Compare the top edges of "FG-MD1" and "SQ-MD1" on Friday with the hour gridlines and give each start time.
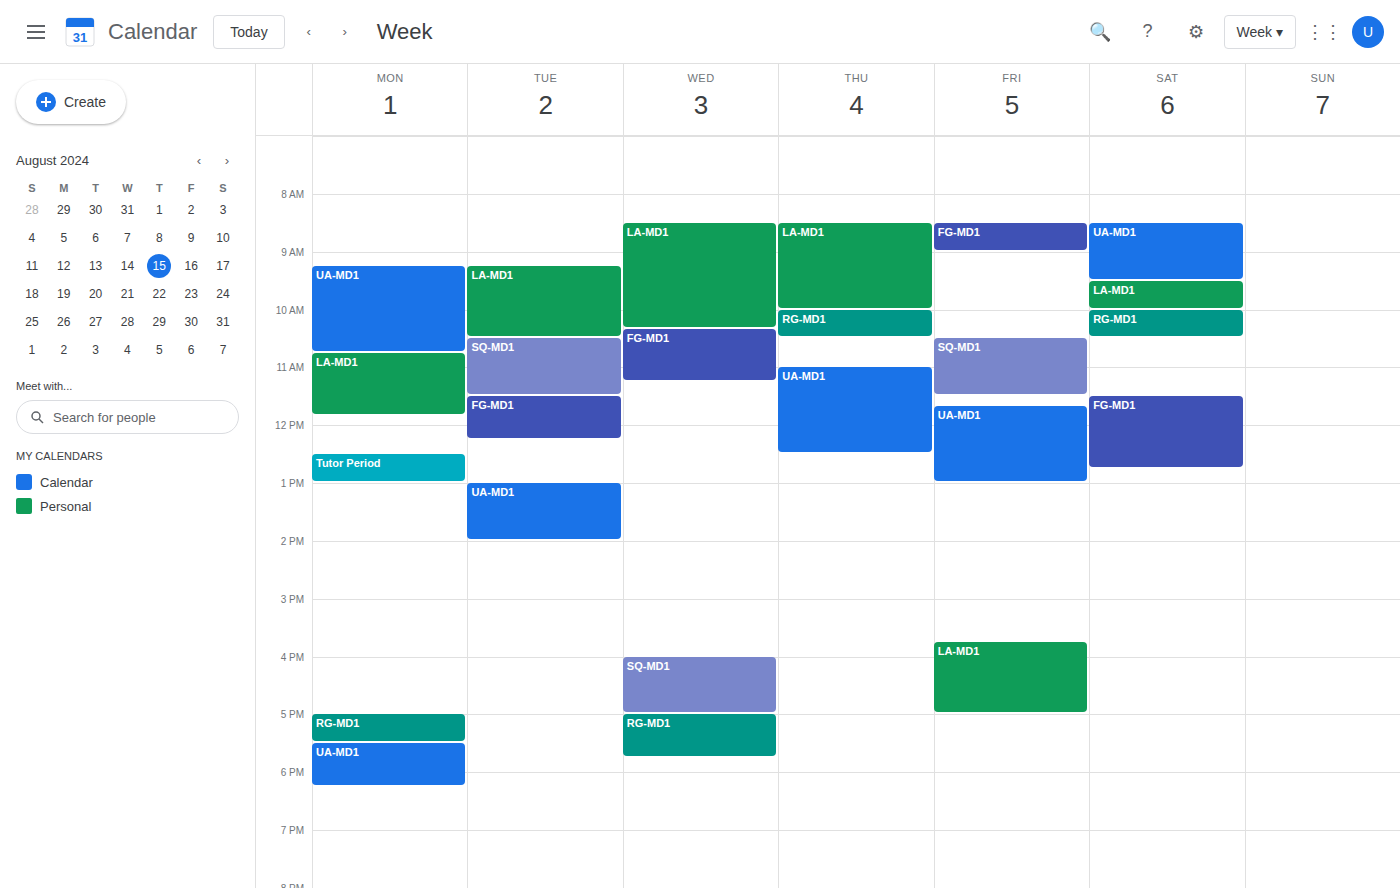
"FG-MD1": 08:30, halfway between the 08:00 and 09:00 lines. "SQ-MD1": 10:30, halfway between the 10:00 and 11:00 lines.